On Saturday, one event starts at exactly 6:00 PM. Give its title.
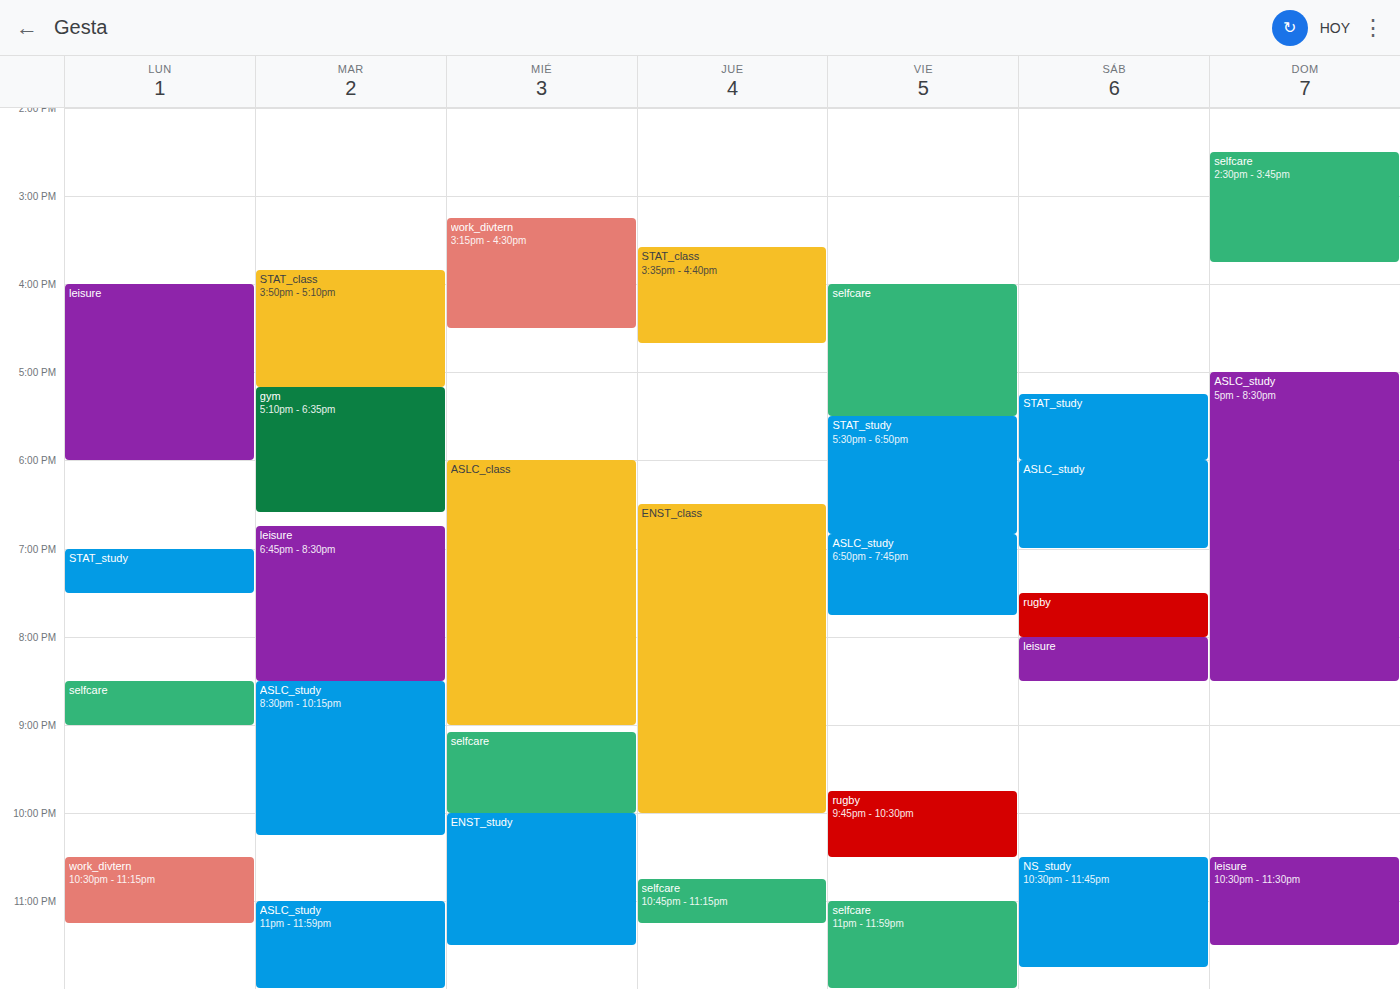
"ASLC_study"